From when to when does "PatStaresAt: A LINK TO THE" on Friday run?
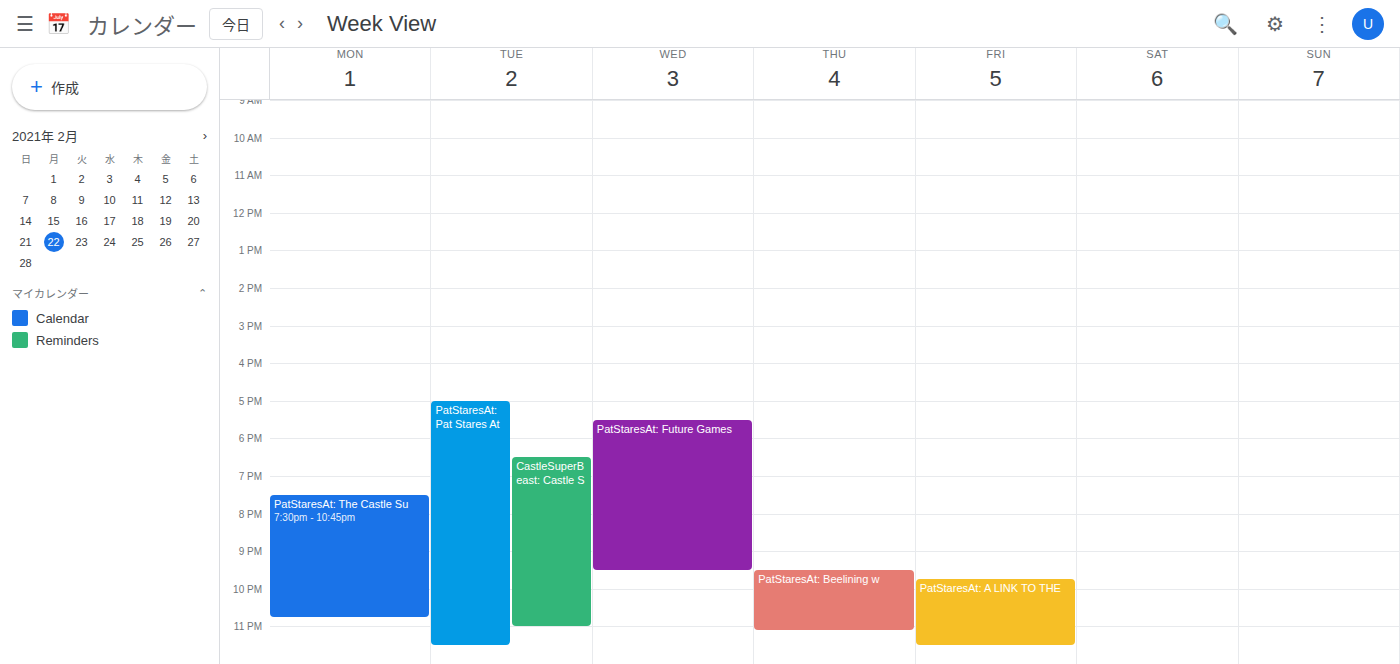
9:45 PM to 11:30 PM